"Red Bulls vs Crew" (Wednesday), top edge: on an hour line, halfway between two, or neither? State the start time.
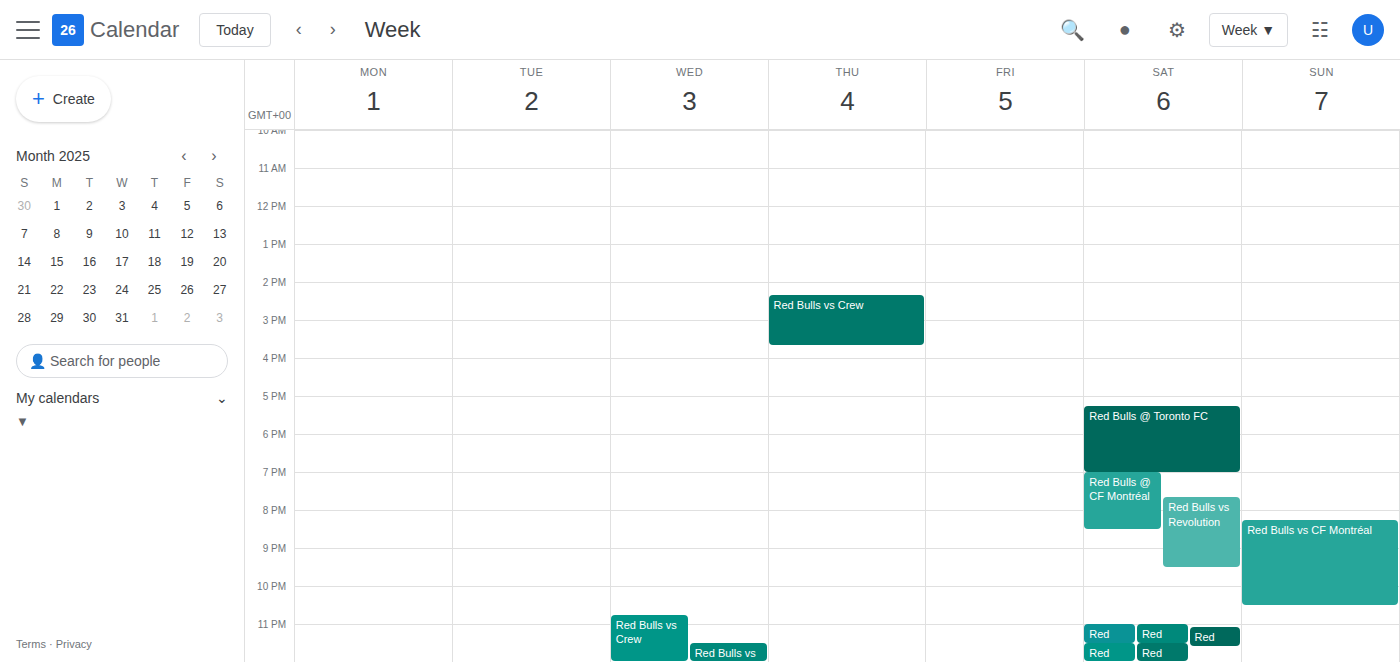
10:45 PM -- neither: three quarters of the way from the 10 PM line to the 11 PM line.